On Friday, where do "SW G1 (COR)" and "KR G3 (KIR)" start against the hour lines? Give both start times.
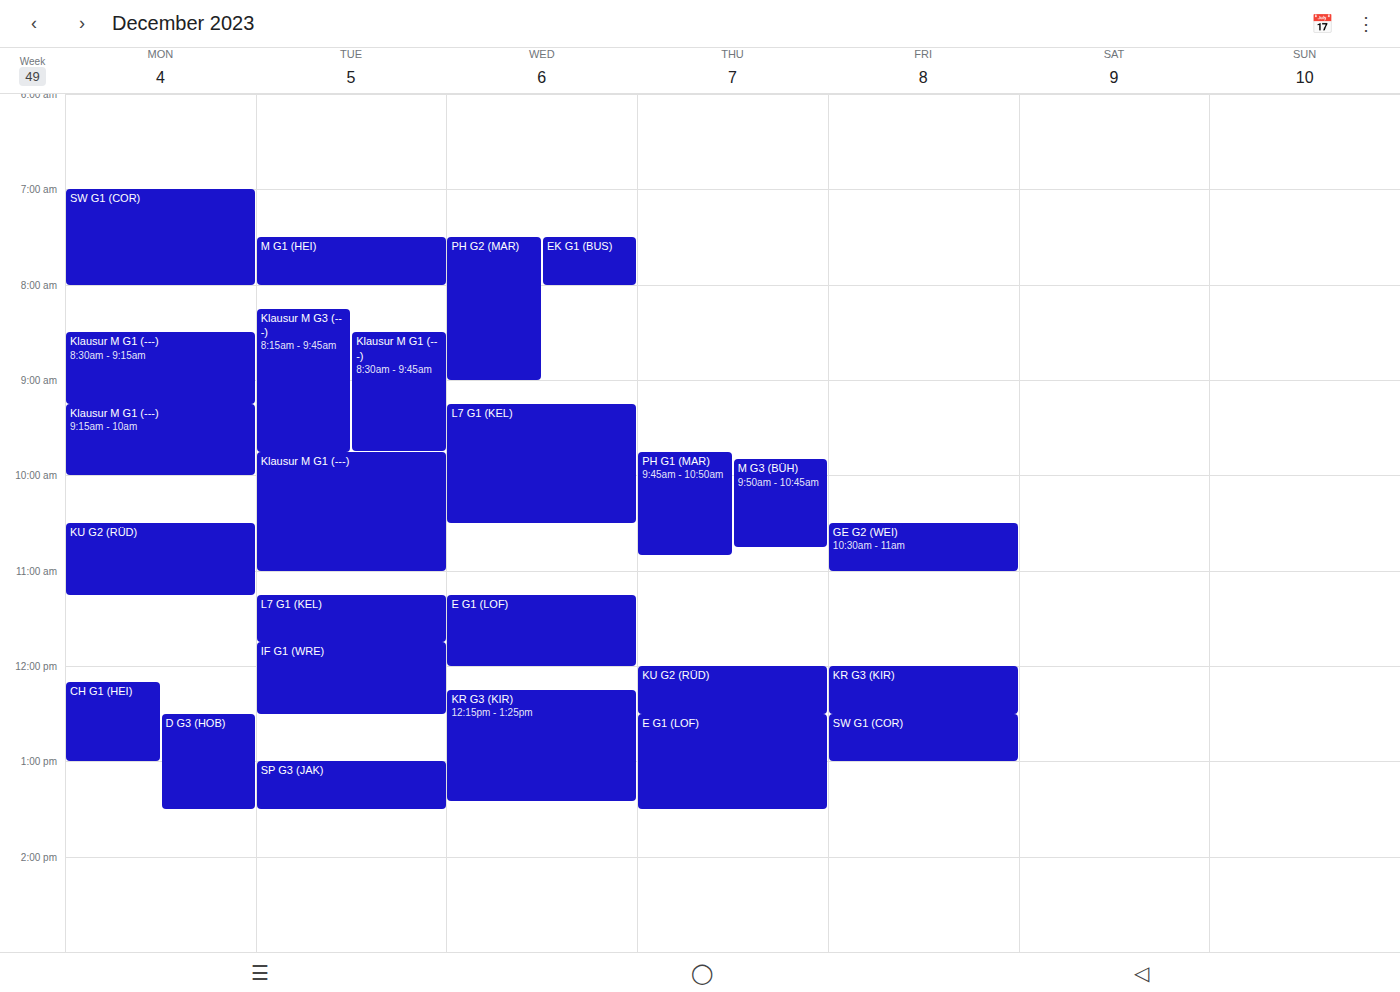
"SW G1 (COR)": 12:30 PM, halfway between the 12 PM and 1 PM lines. "KR G3 (KIR)": 12:00 PM, exactly on the 12 PM line.